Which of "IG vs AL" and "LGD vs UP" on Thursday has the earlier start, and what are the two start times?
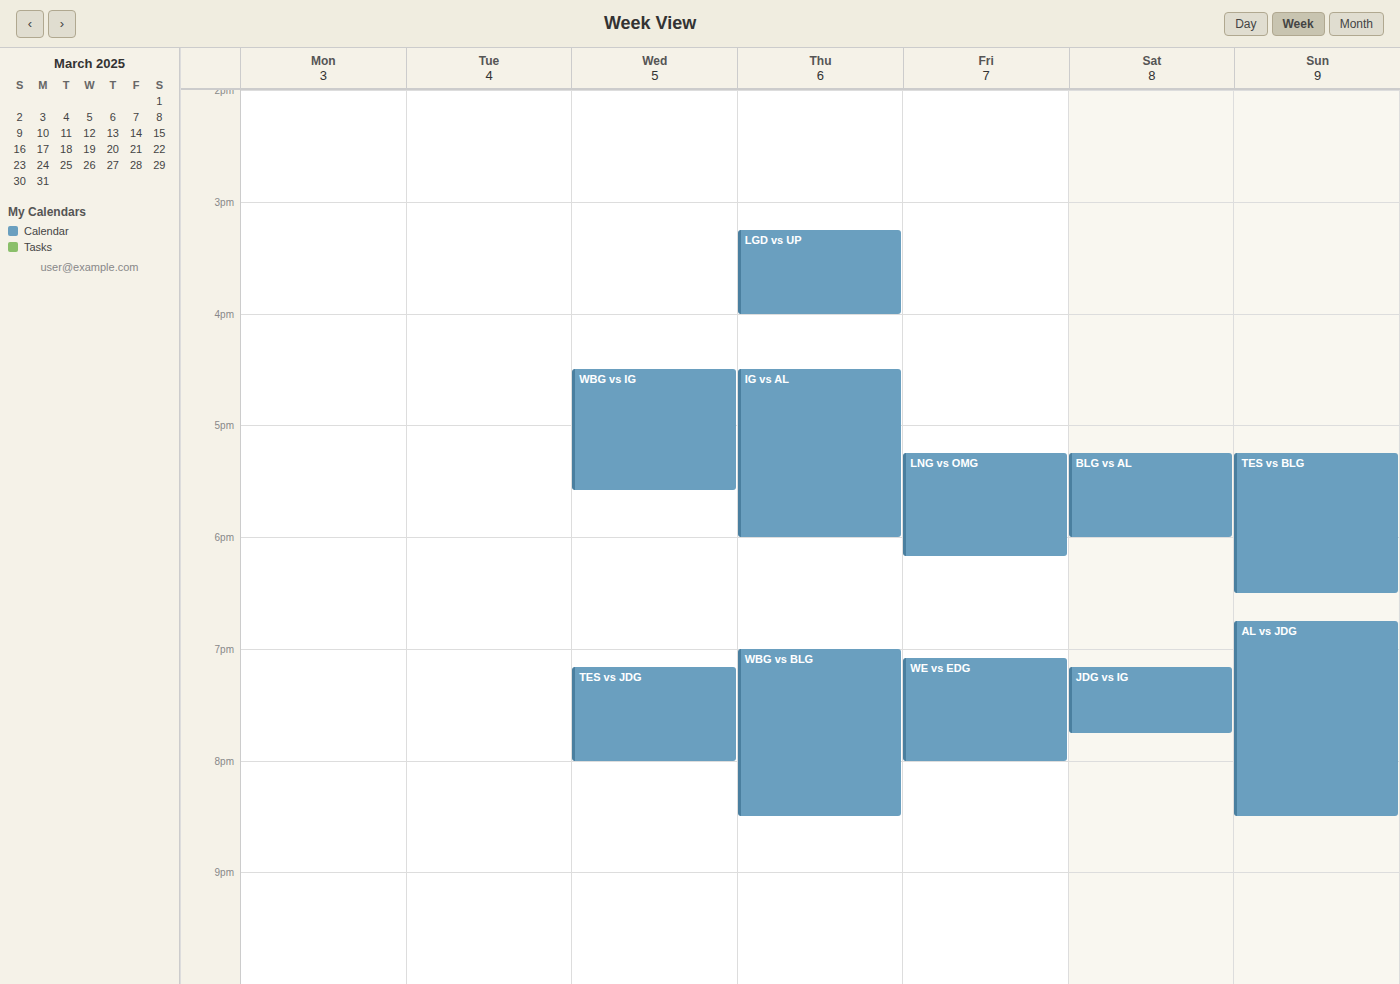
"LGD vs UP" 3:15 PM; "IG vs AL" 4:30 PM.